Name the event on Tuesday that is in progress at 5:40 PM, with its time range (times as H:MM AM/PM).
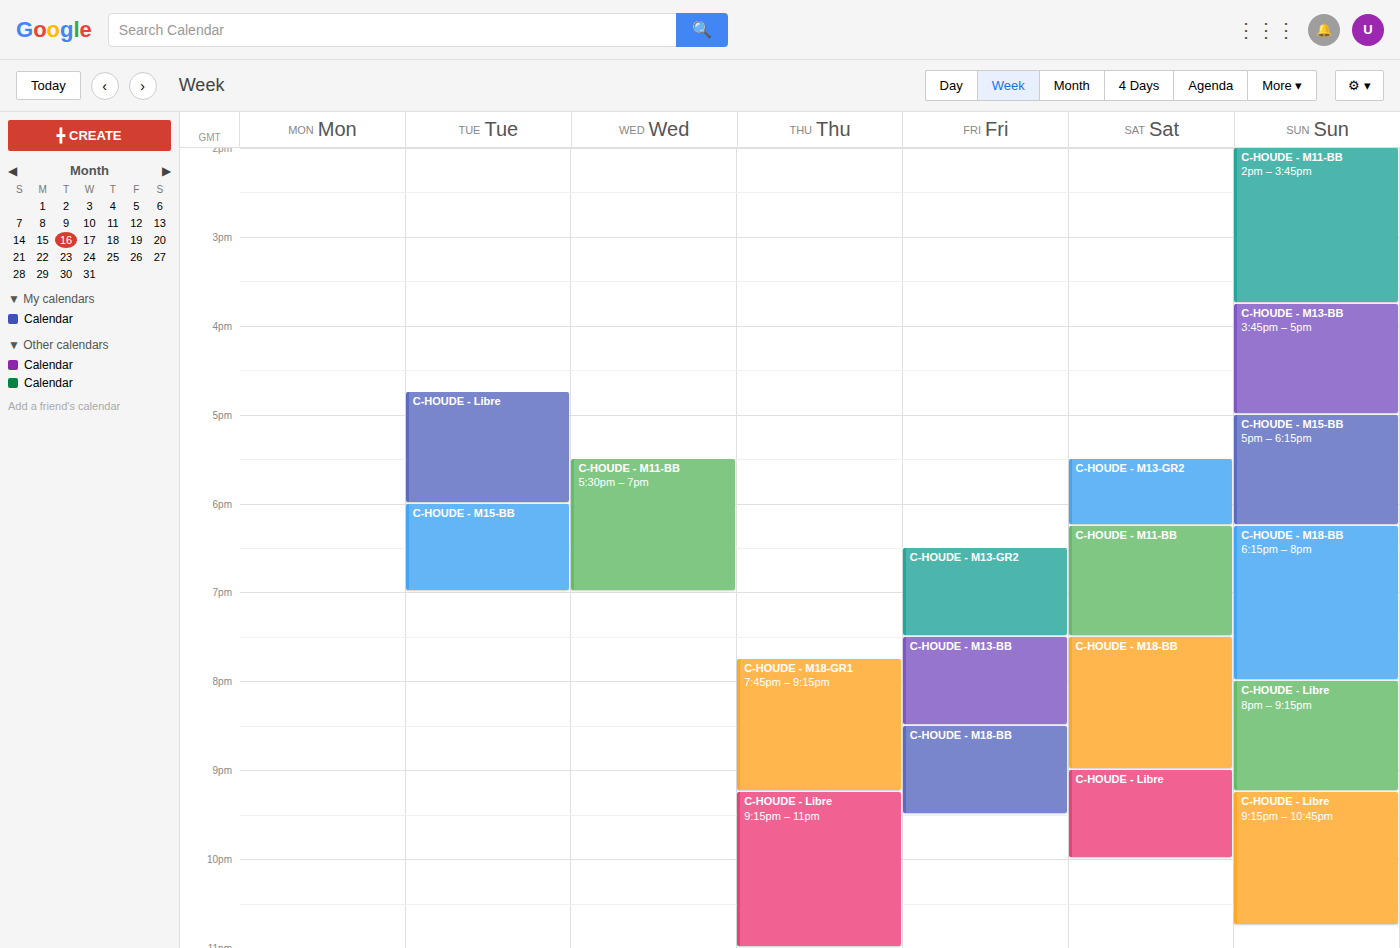
"C-HOUDE - Libre", 4:45 PM to 6:00 PM